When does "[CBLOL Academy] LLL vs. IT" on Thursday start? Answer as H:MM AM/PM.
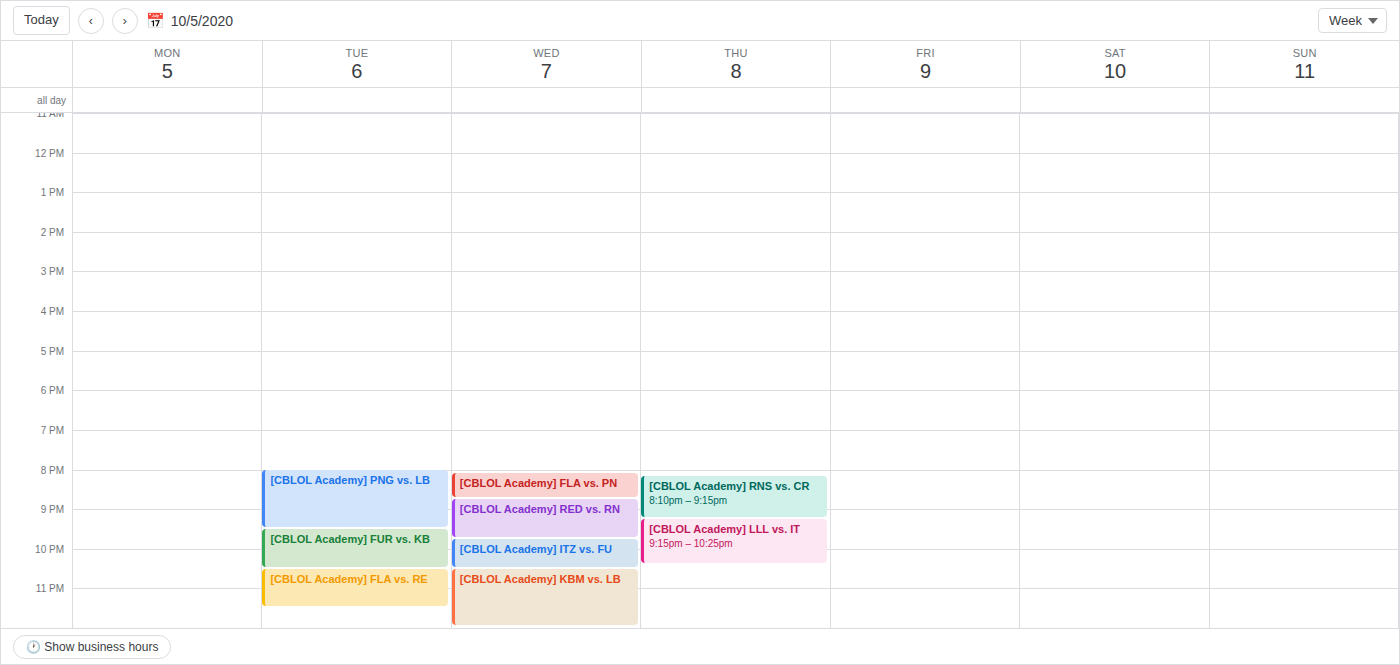
9:15 PM